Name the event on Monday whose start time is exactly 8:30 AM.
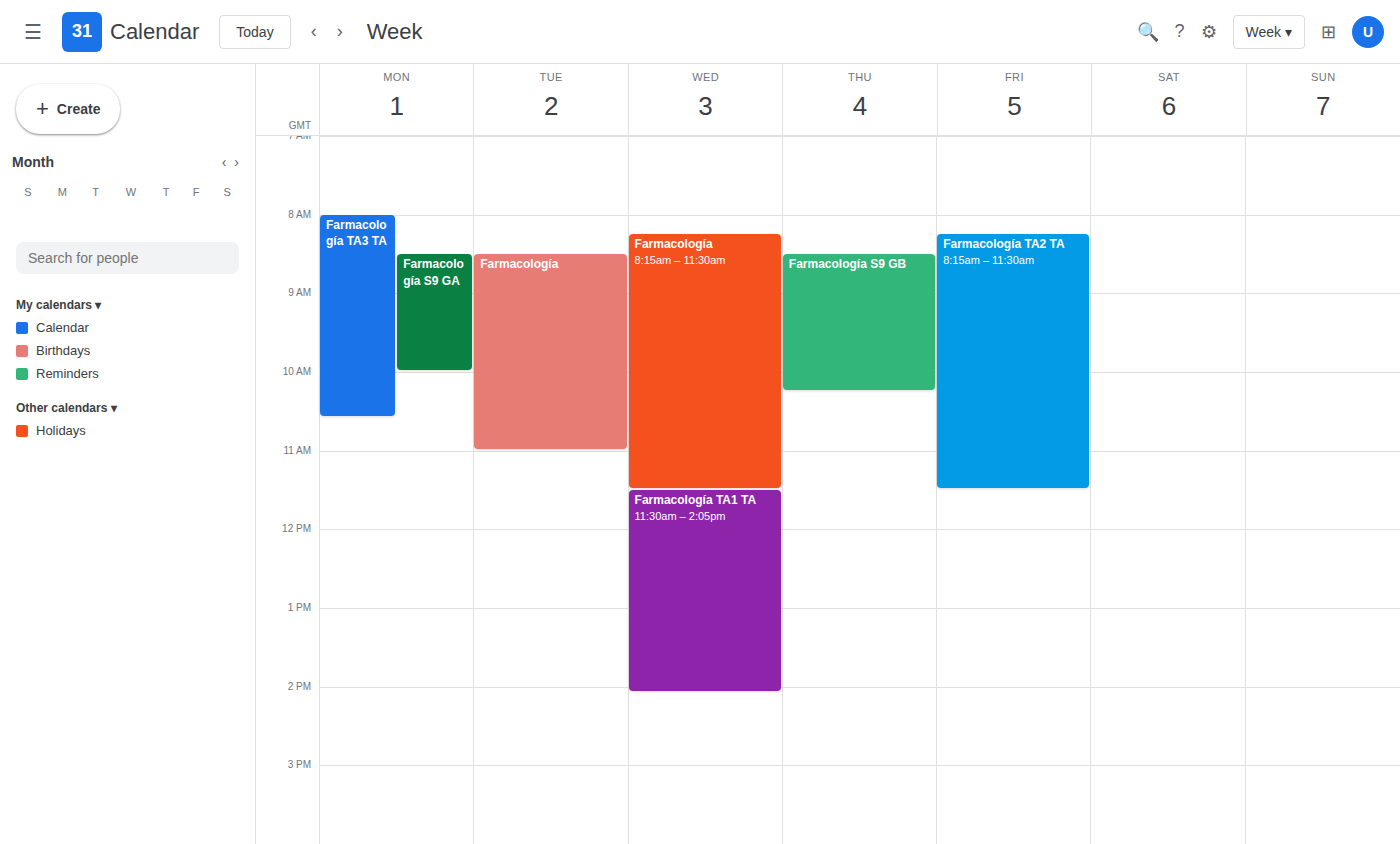
"Farmacología S9 GA"